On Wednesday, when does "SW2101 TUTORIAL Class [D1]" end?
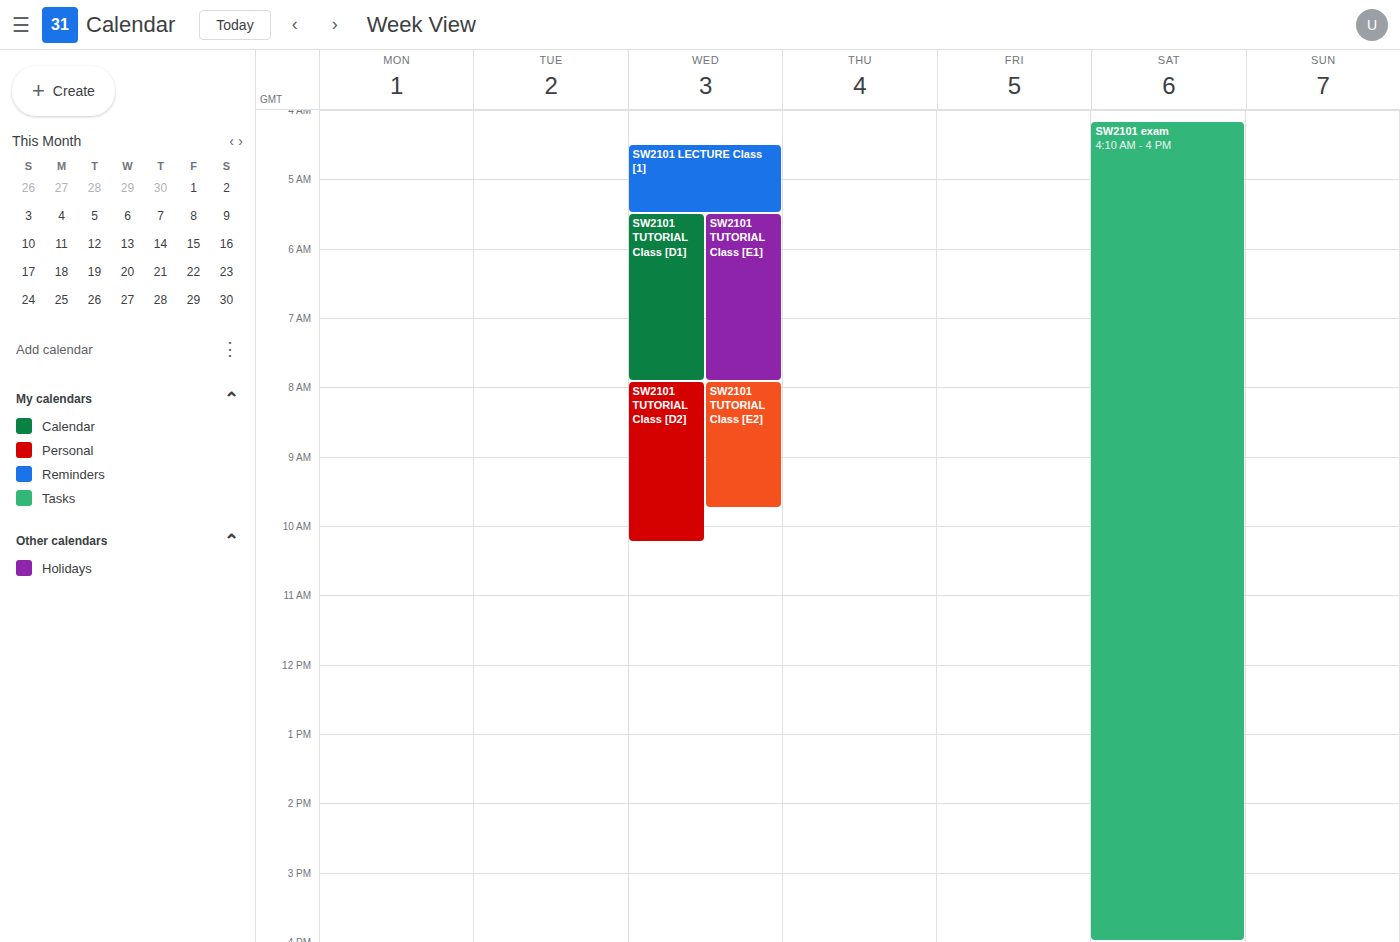
7:55 AM